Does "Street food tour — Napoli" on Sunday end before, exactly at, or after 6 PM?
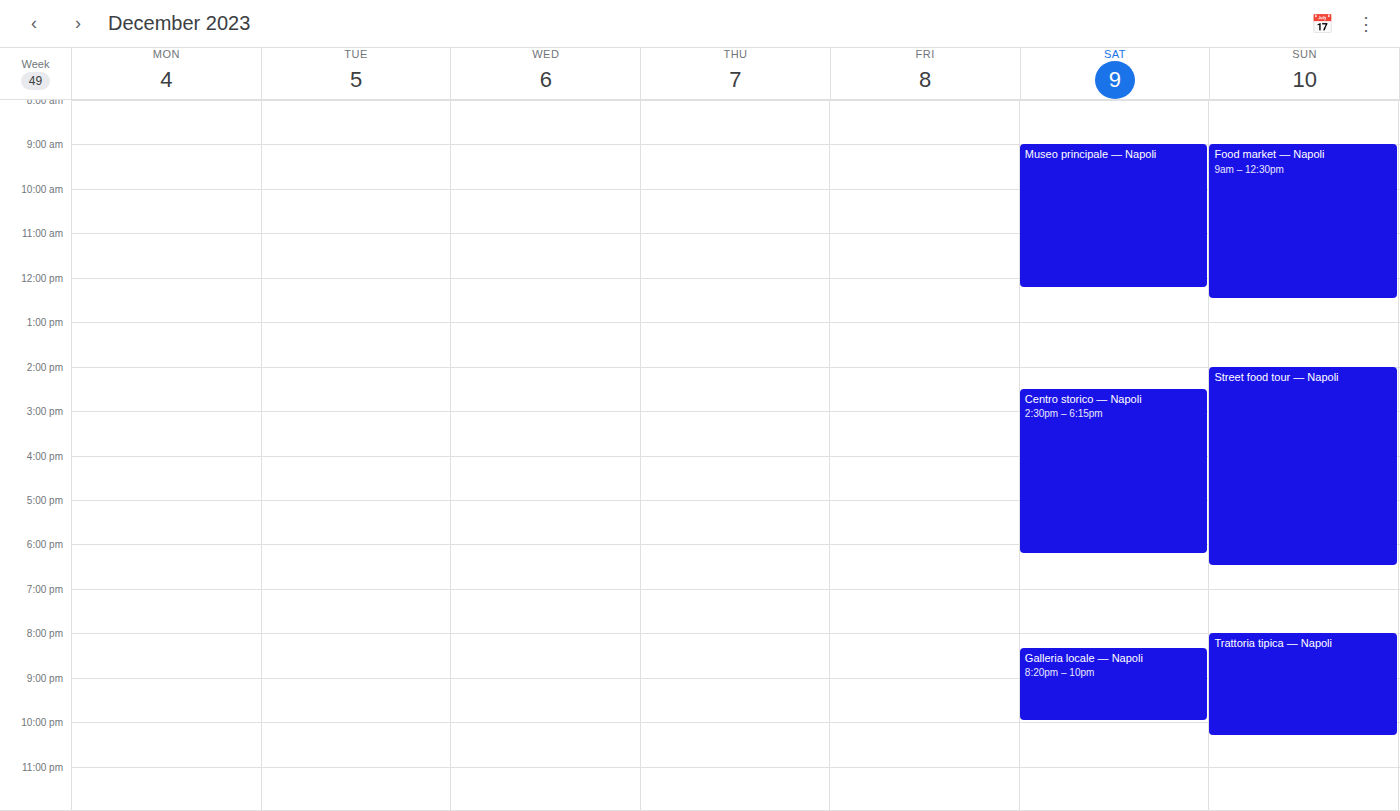
6:30 PM -- after 6 PM, 30 minutes below the 6 PM line.